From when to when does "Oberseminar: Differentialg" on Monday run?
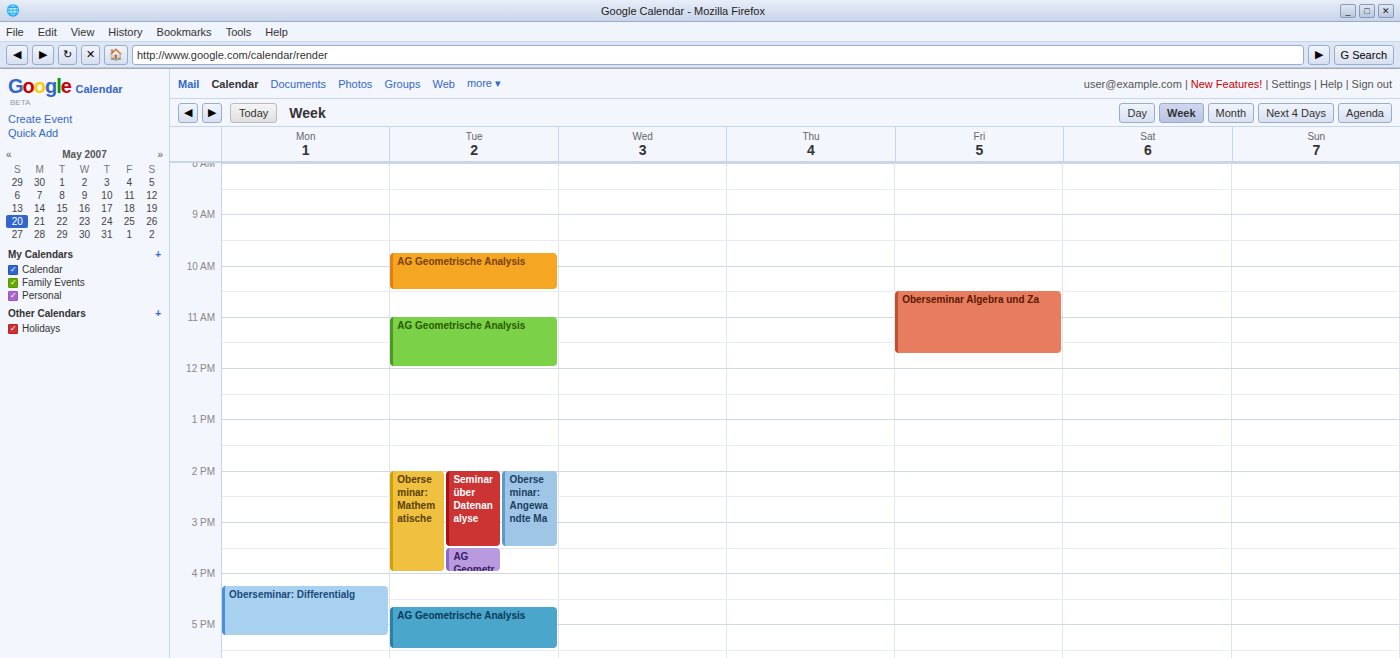
4:15 PM to 5:15 PM